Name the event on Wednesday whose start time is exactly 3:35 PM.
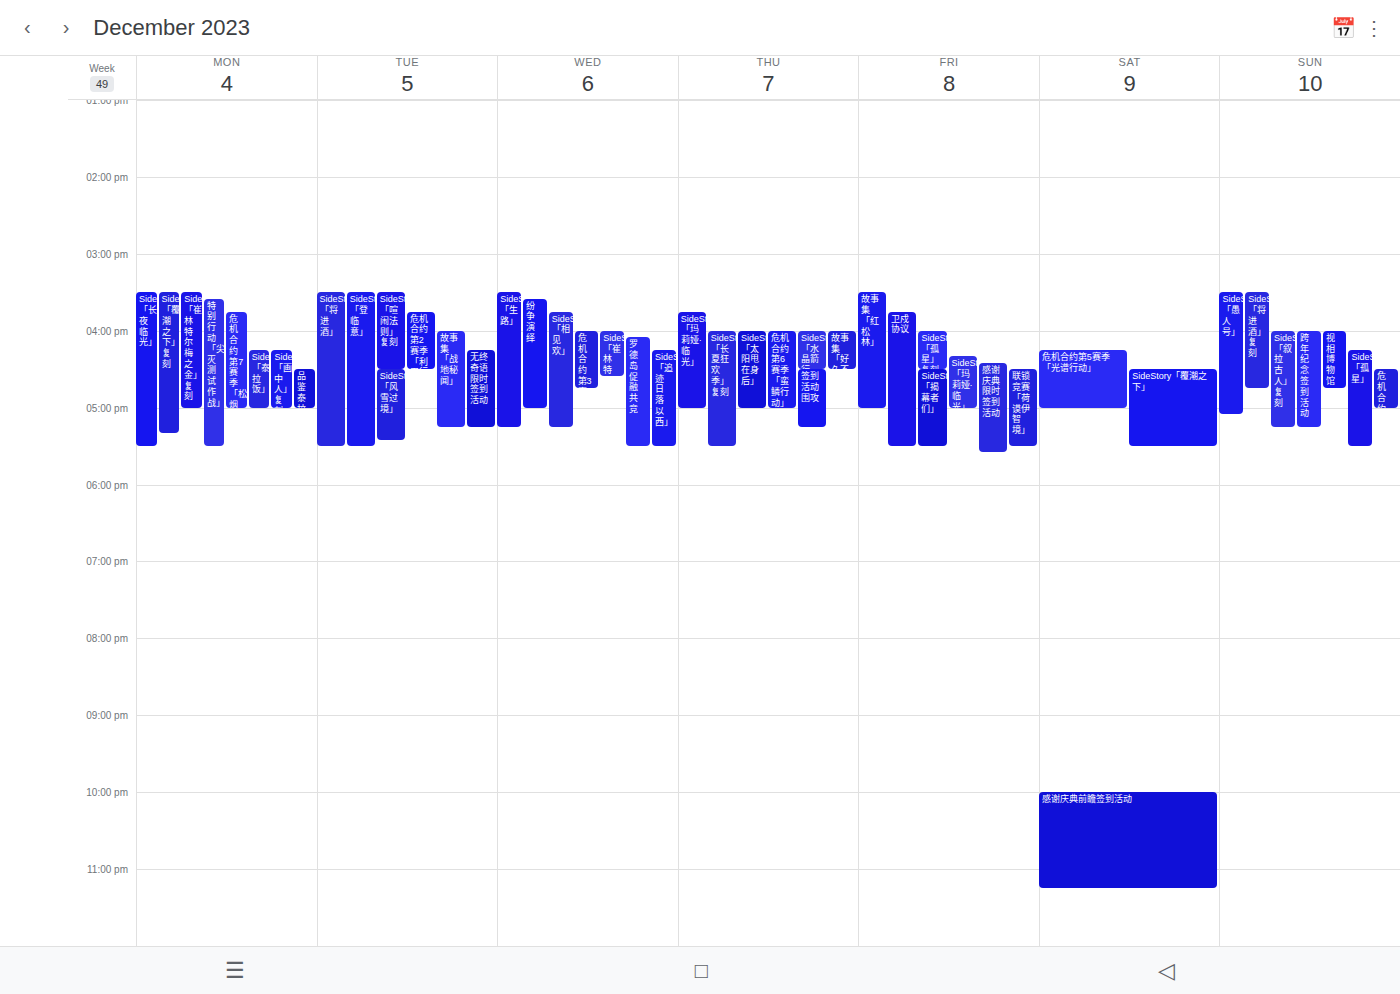
"纷争演绎"